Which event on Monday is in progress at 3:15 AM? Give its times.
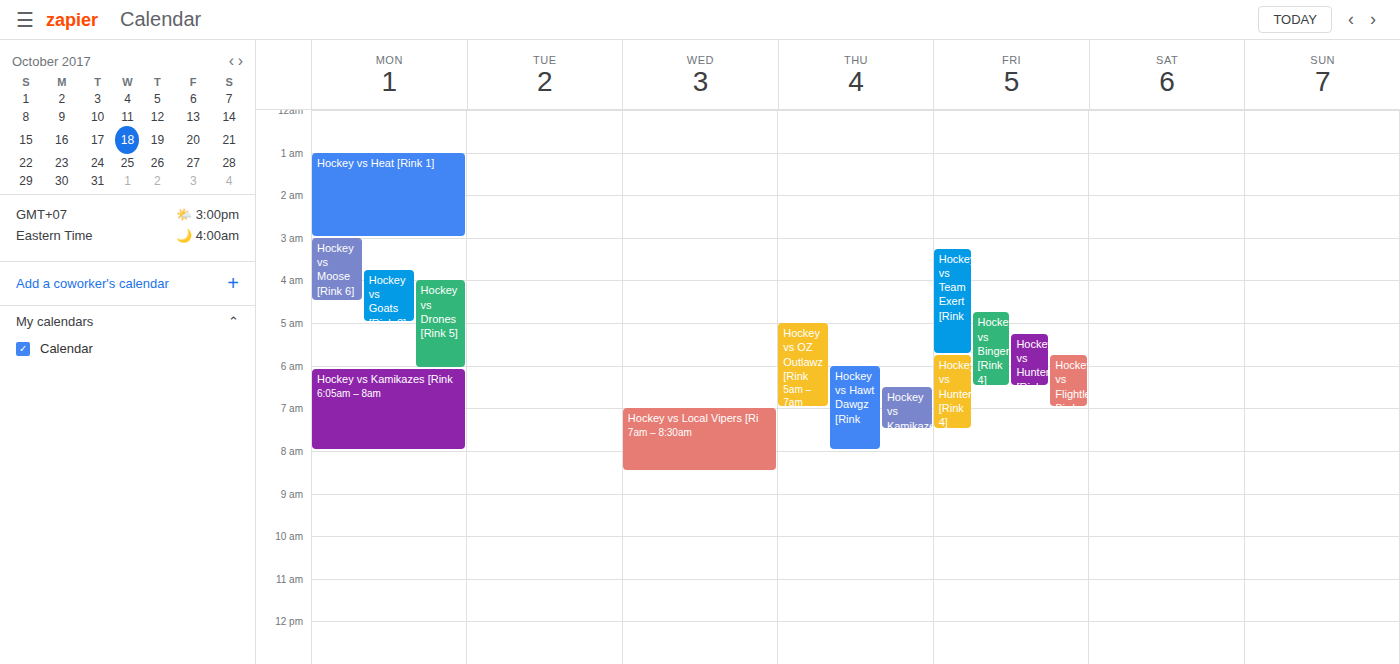
"Hockey vs Moose [Rink 6]", 3:00 AM to 4:30 AM